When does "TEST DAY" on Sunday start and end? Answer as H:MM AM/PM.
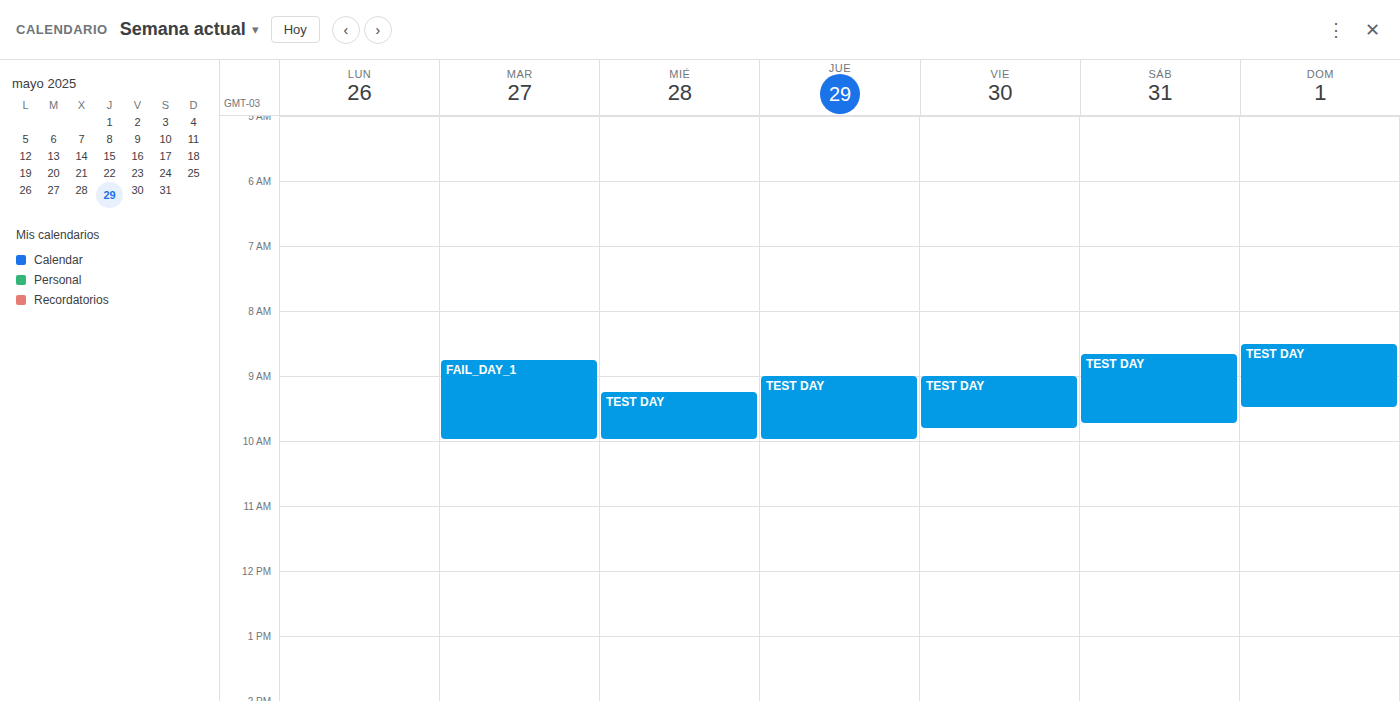
8:30 AM to 9:30 AM